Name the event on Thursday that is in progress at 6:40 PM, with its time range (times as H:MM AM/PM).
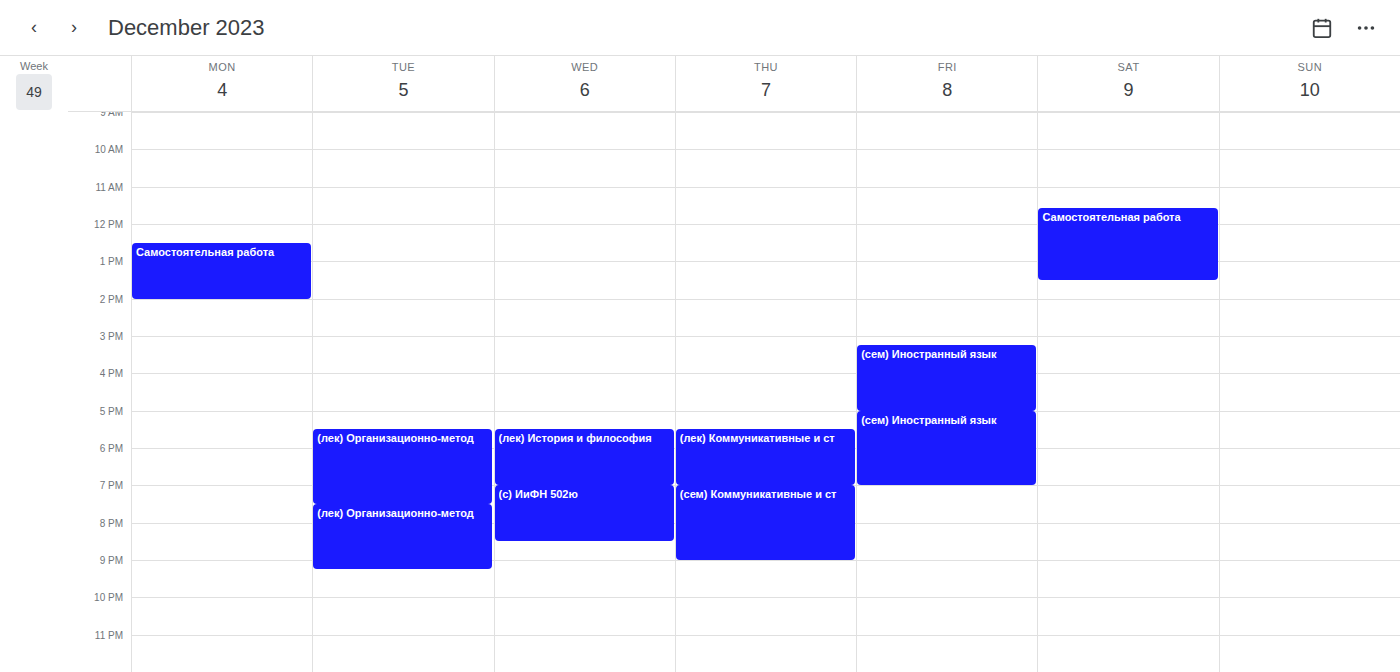
"(лек) Коммуникативные и ст", 5:30 PM to 7:00 PM